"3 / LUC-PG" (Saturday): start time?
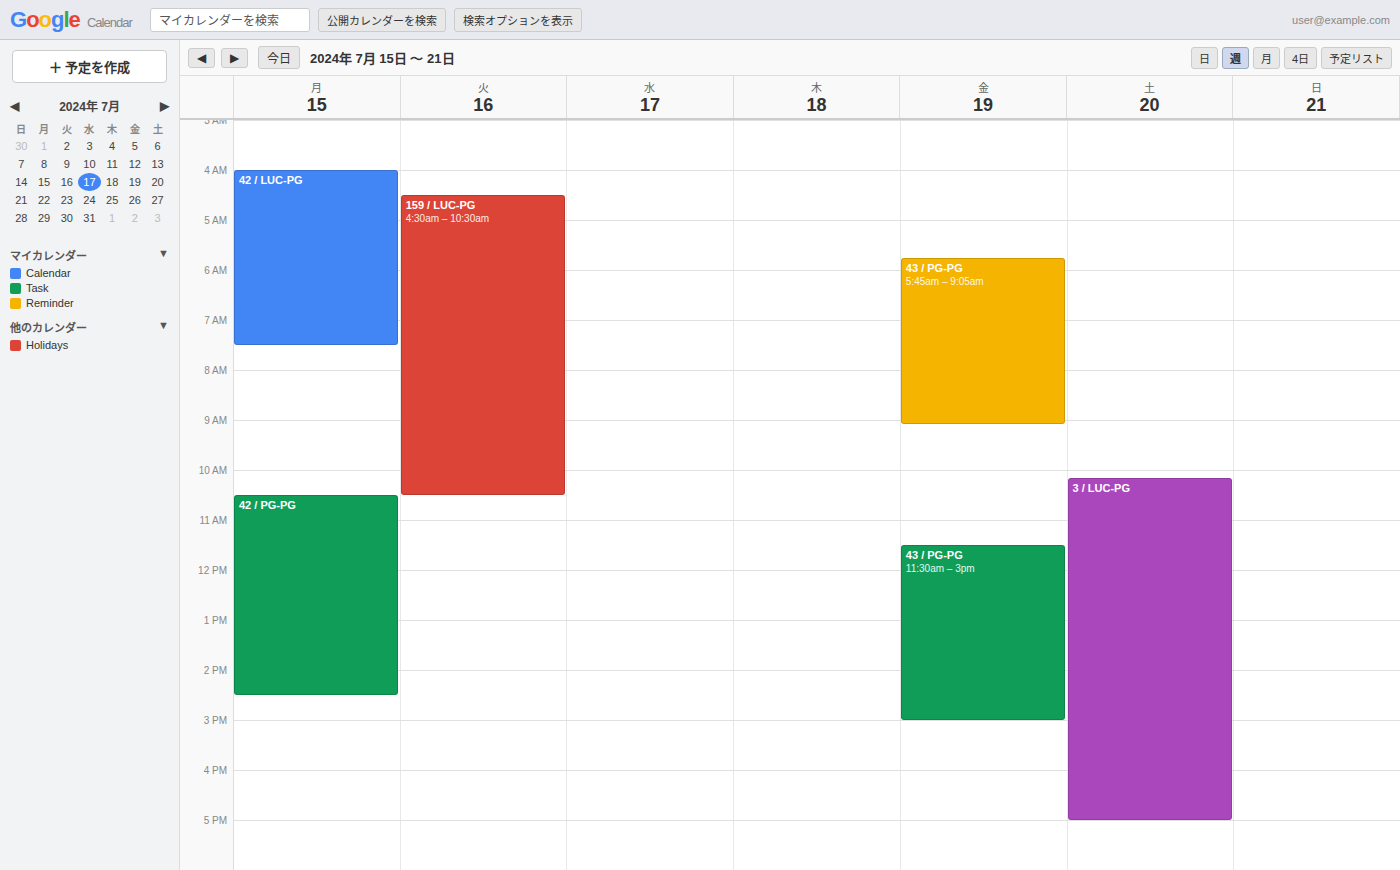
10:10 AM